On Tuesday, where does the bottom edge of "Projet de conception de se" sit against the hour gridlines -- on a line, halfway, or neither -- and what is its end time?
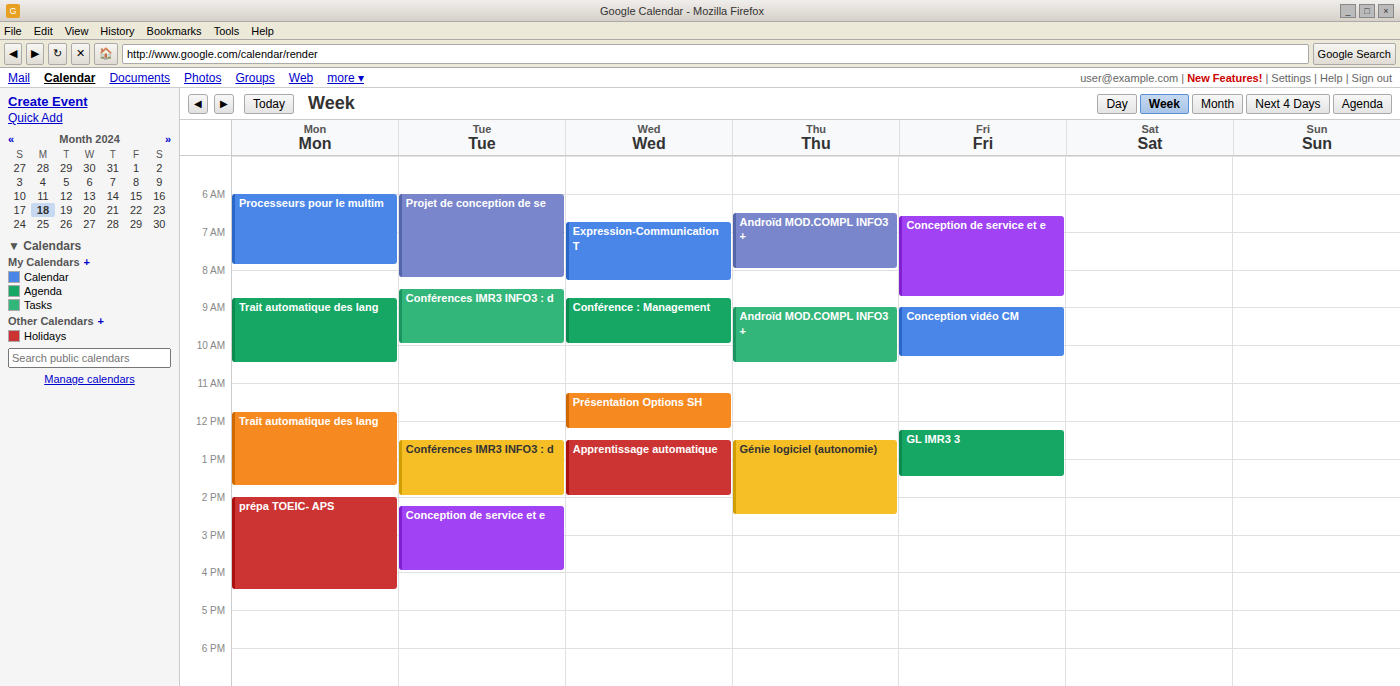
8:15 AM -- neither: a quarter of the way from the 8 AM line to the 9 AM line.